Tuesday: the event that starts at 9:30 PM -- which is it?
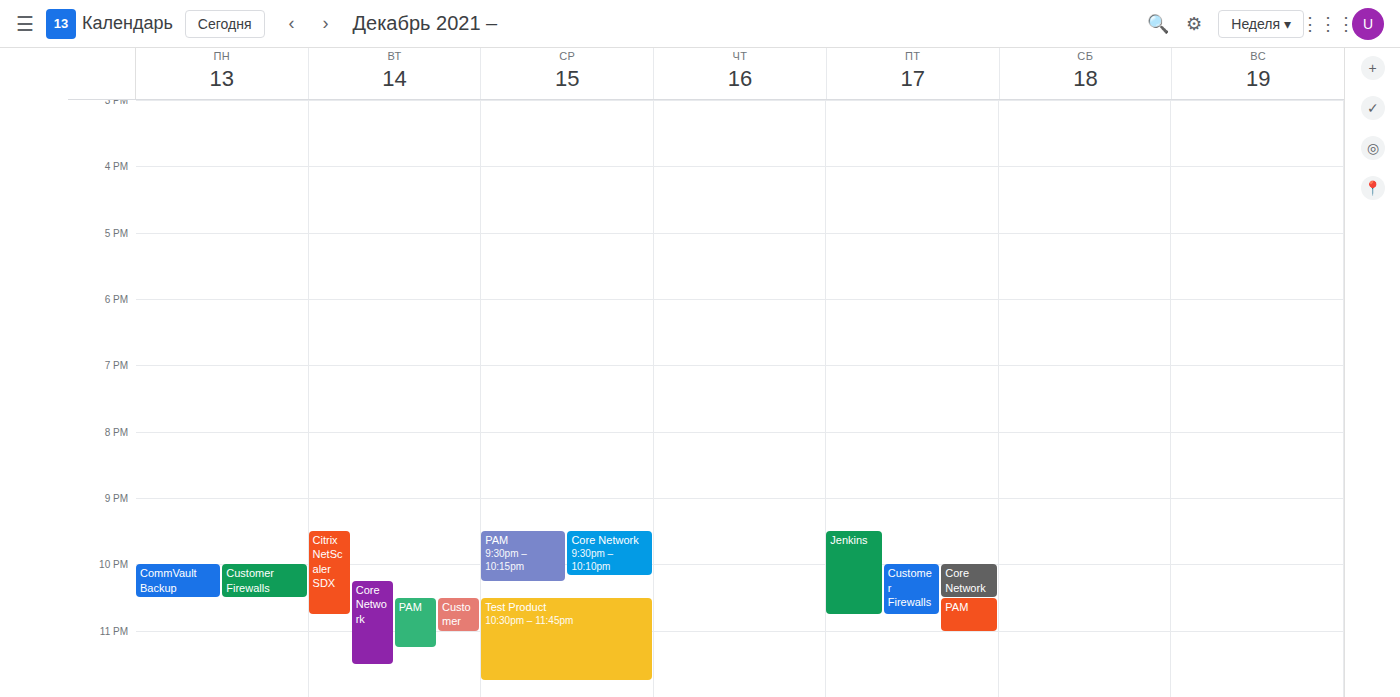
"Citrix NetScaler SDX"